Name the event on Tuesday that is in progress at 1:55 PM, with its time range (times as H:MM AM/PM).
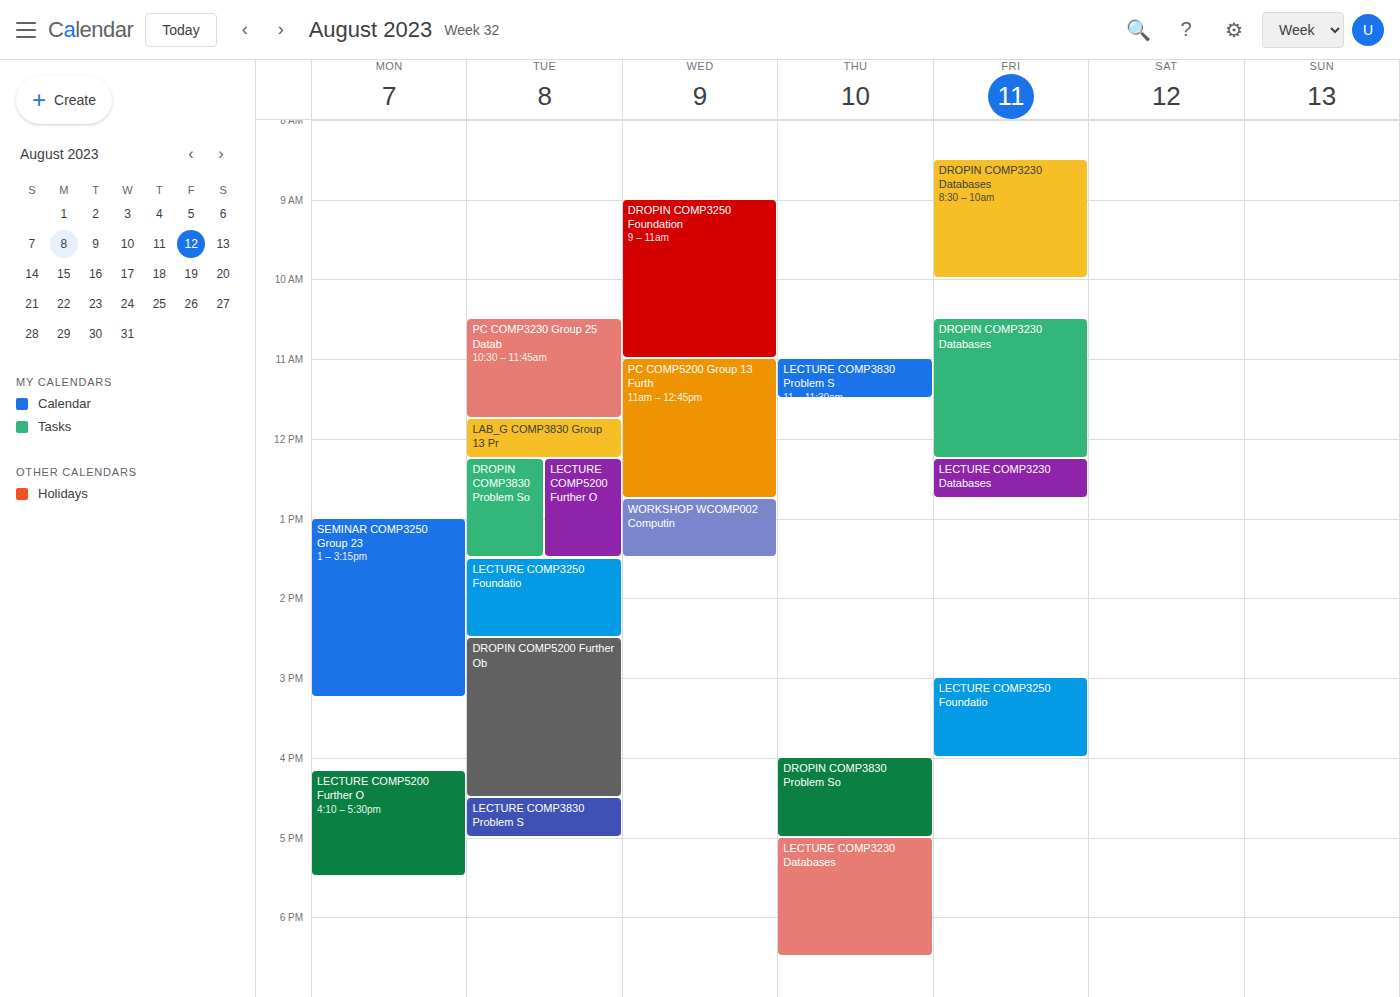
"LECTURE COMP3250 Foundatio", 1:30 PM to 2:30 PM